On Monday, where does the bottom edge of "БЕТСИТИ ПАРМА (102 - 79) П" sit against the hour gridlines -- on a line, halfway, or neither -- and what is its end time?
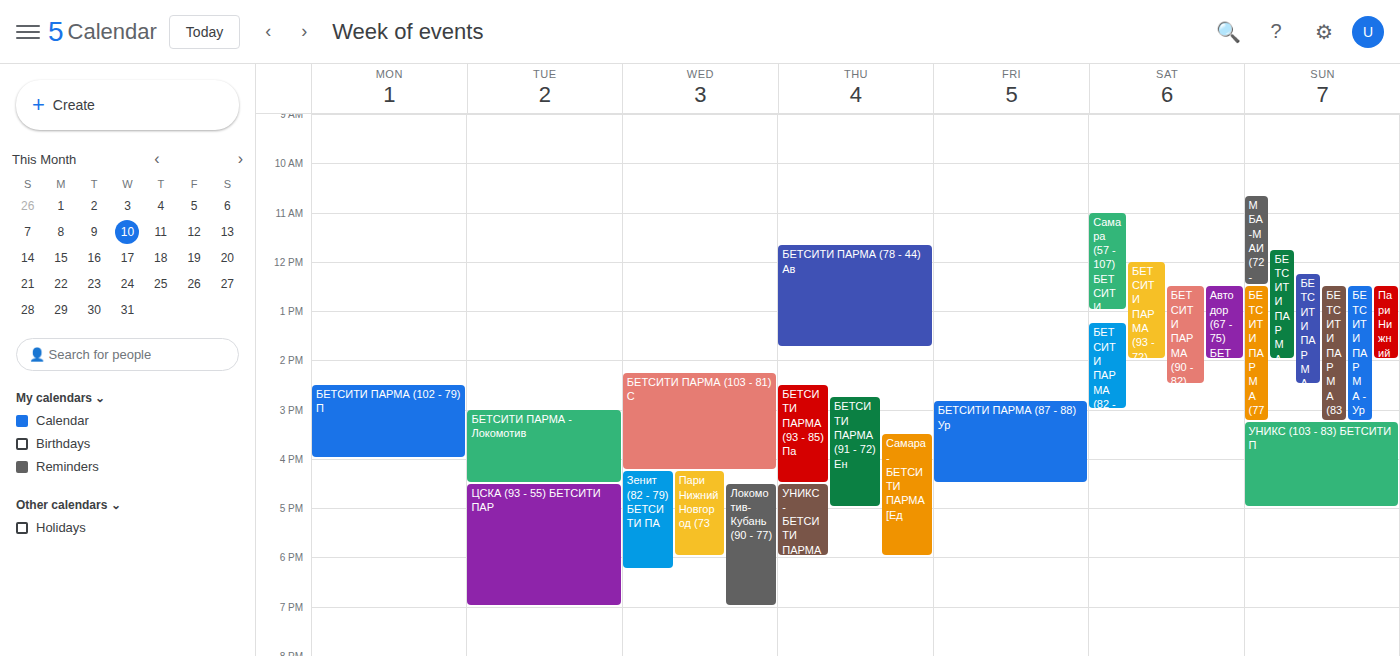
4:00 PM -- exactly on the 4 PM line.